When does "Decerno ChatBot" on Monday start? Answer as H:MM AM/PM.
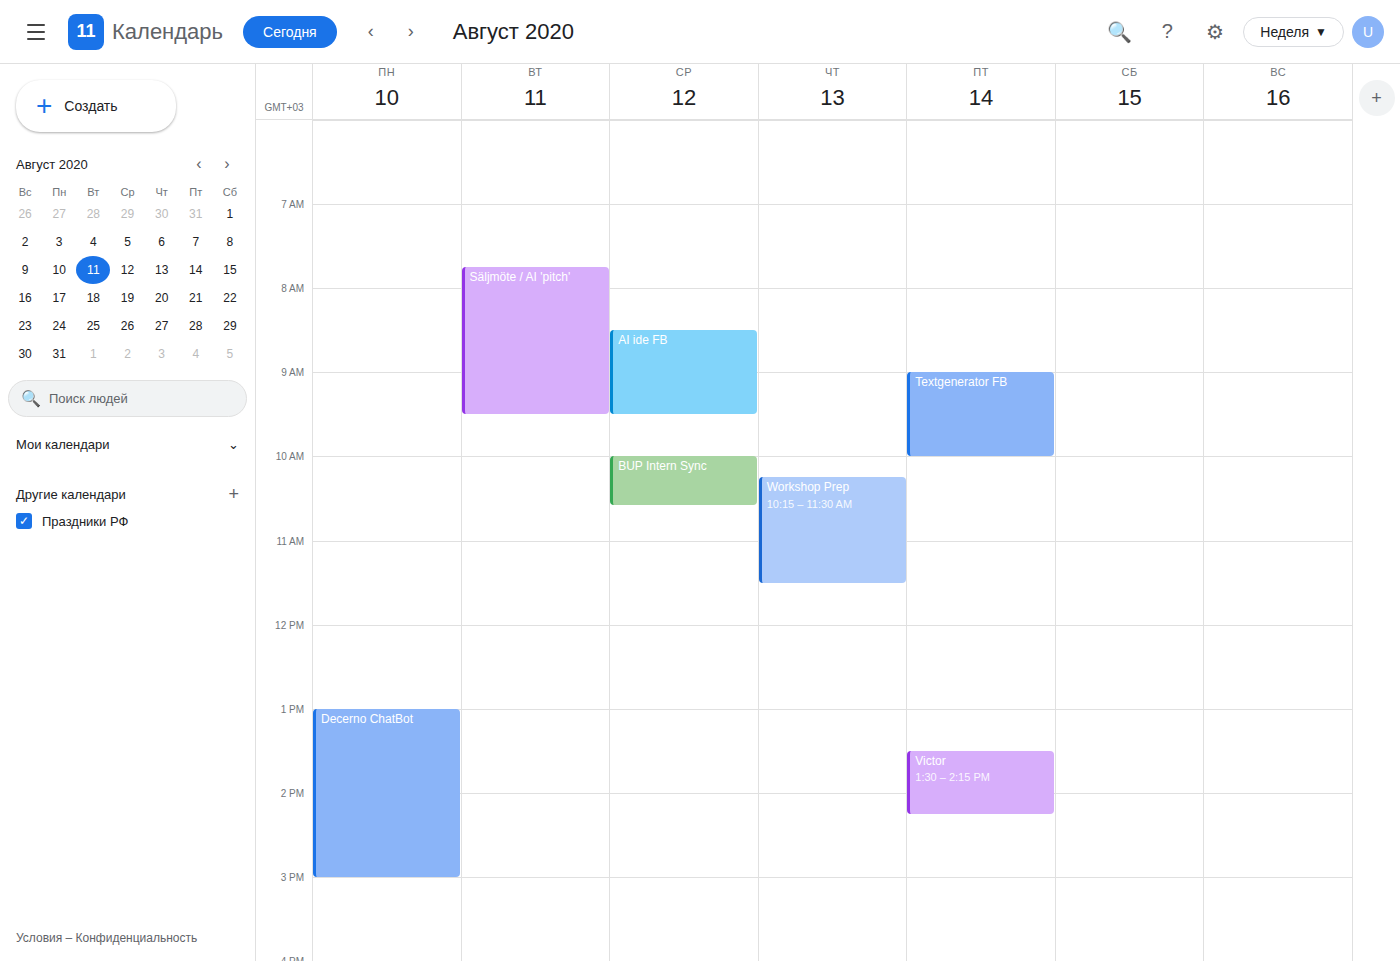
1:00 PM